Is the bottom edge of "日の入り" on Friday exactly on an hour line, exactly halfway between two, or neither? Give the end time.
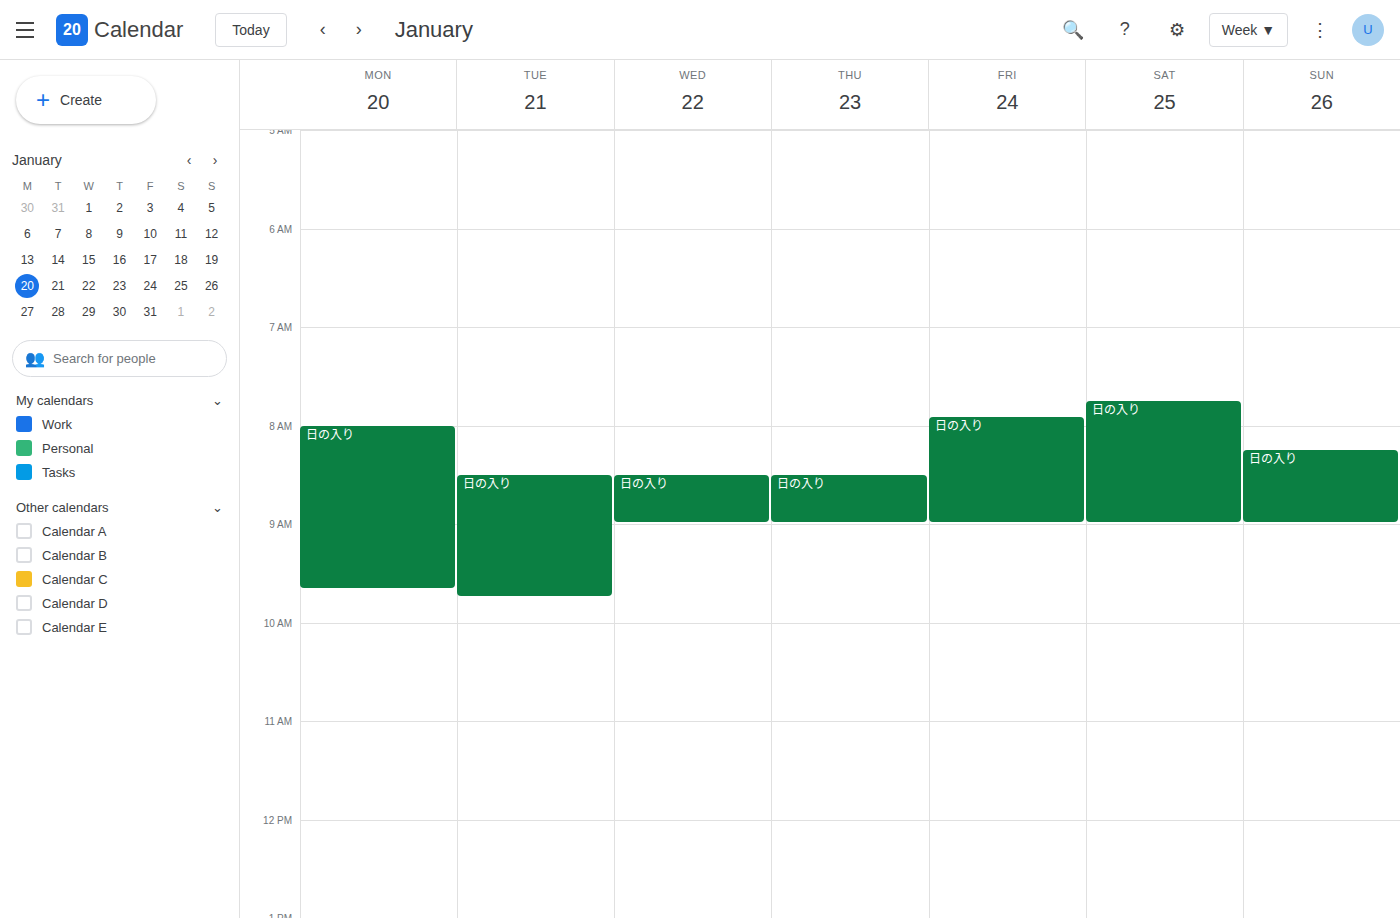
9:00 AM -- exactly on the 9 AM line.